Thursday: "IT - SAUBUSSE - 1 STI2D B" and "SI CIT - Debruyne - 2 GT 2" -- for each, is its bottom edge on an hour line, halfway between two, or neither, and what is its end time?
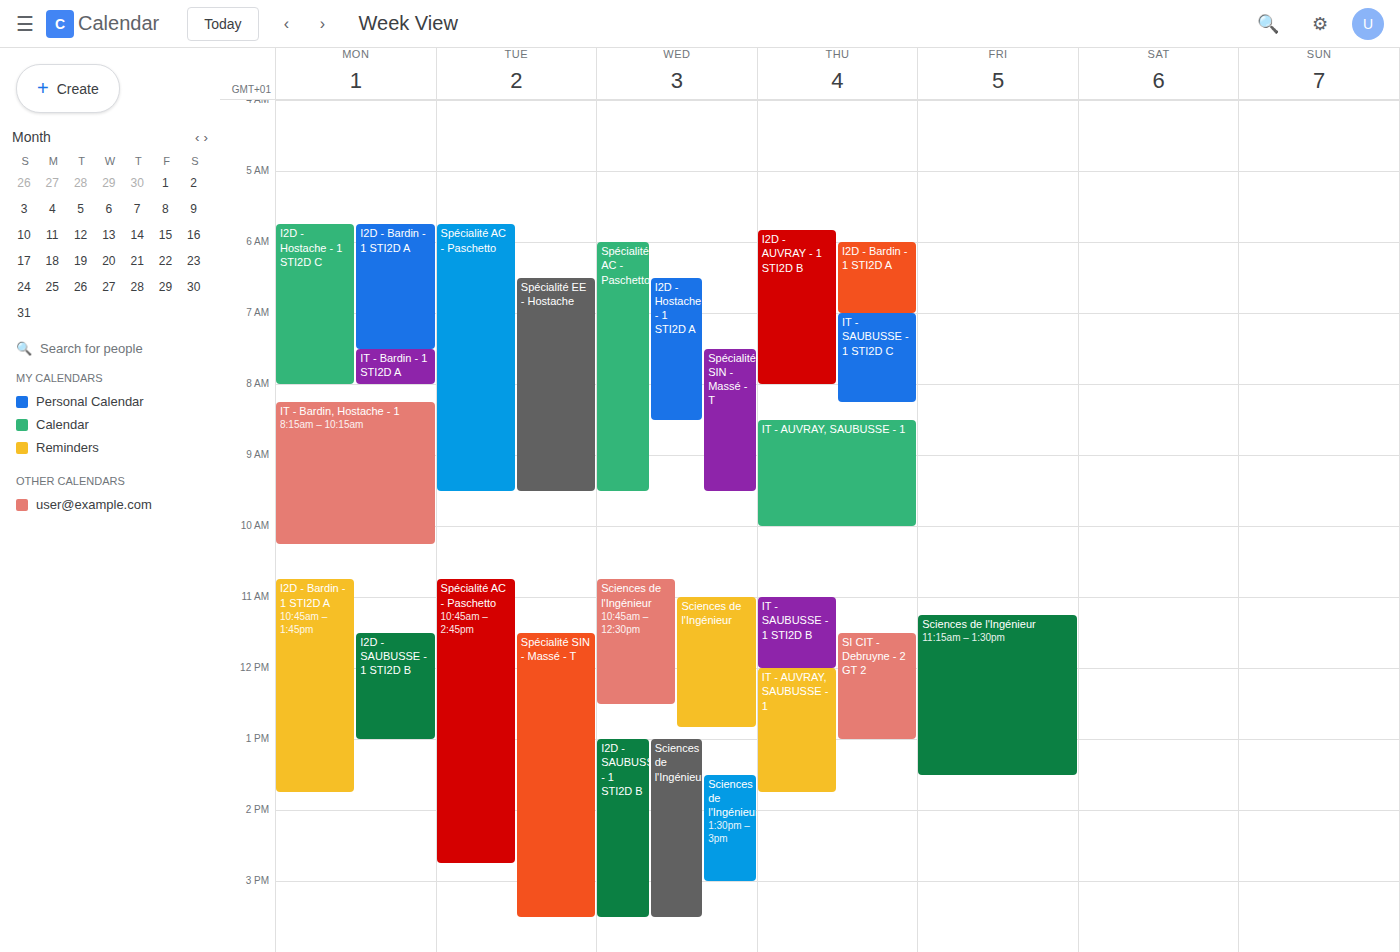
"IT - SAUBUSSE - 1 STI2D B": 12:00 PM, exactly on the 12 PM line. "SI CIT - Debruyne - 2 GT 2": 1:00 PM, exactly on the 1 PM line.